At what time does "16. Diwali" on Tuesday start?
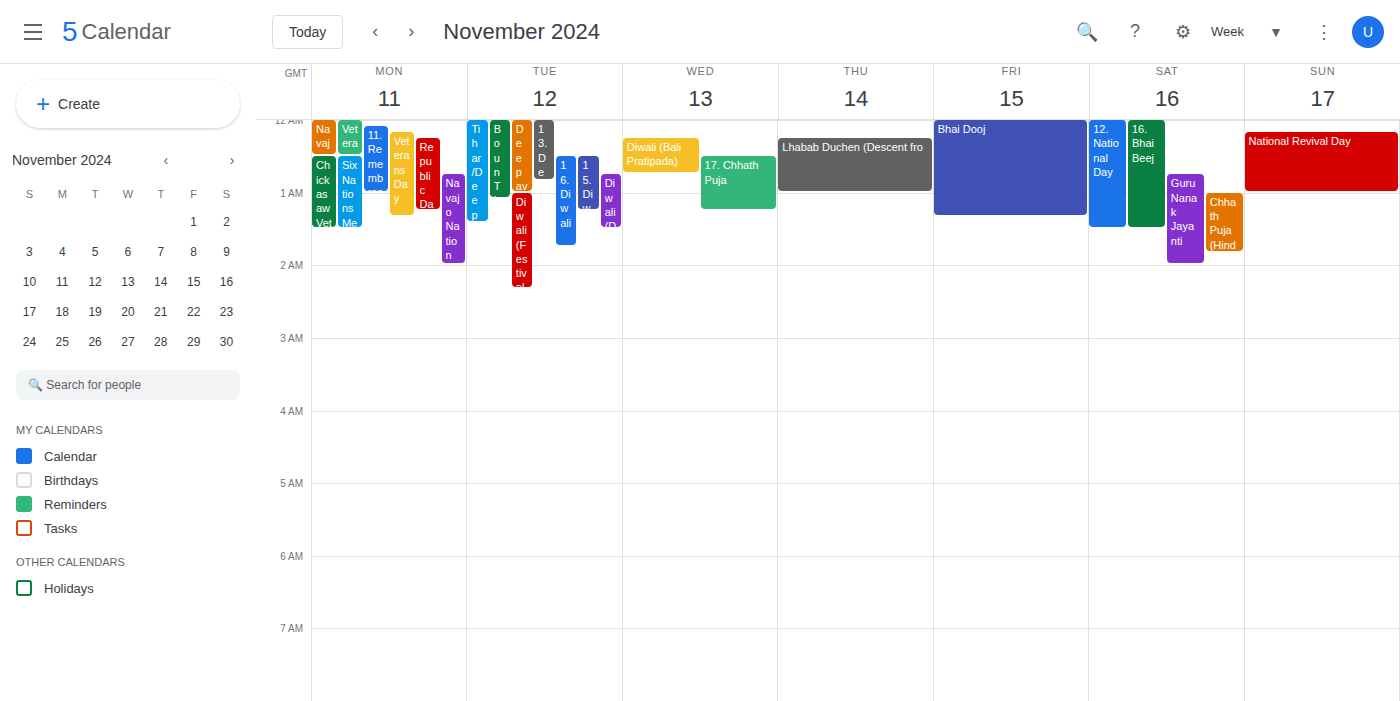
00:30